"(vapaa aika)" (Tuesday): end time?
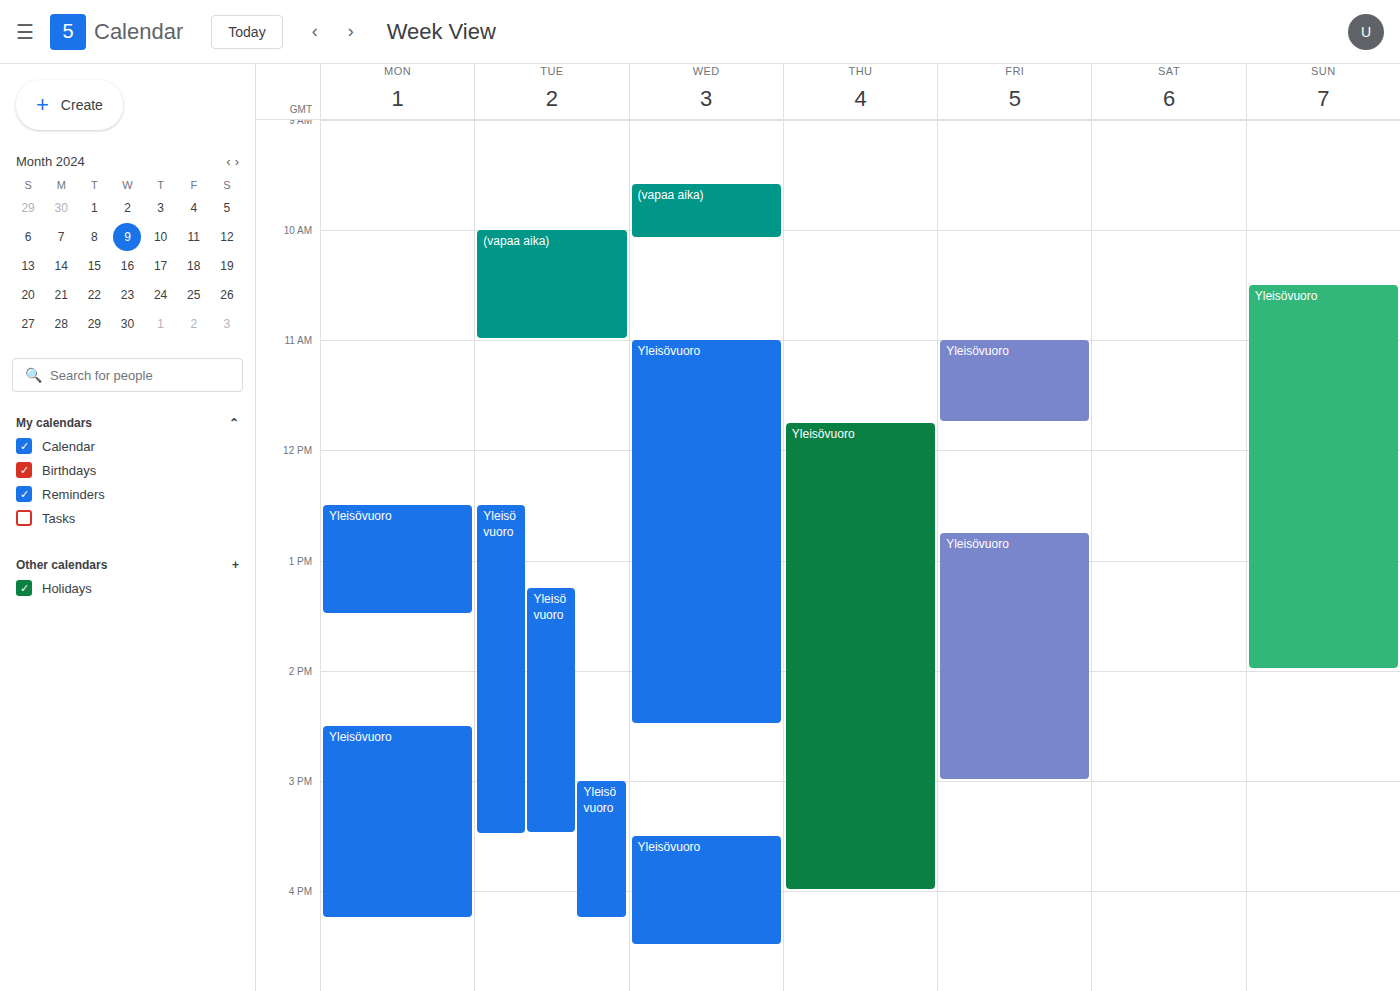
11:00